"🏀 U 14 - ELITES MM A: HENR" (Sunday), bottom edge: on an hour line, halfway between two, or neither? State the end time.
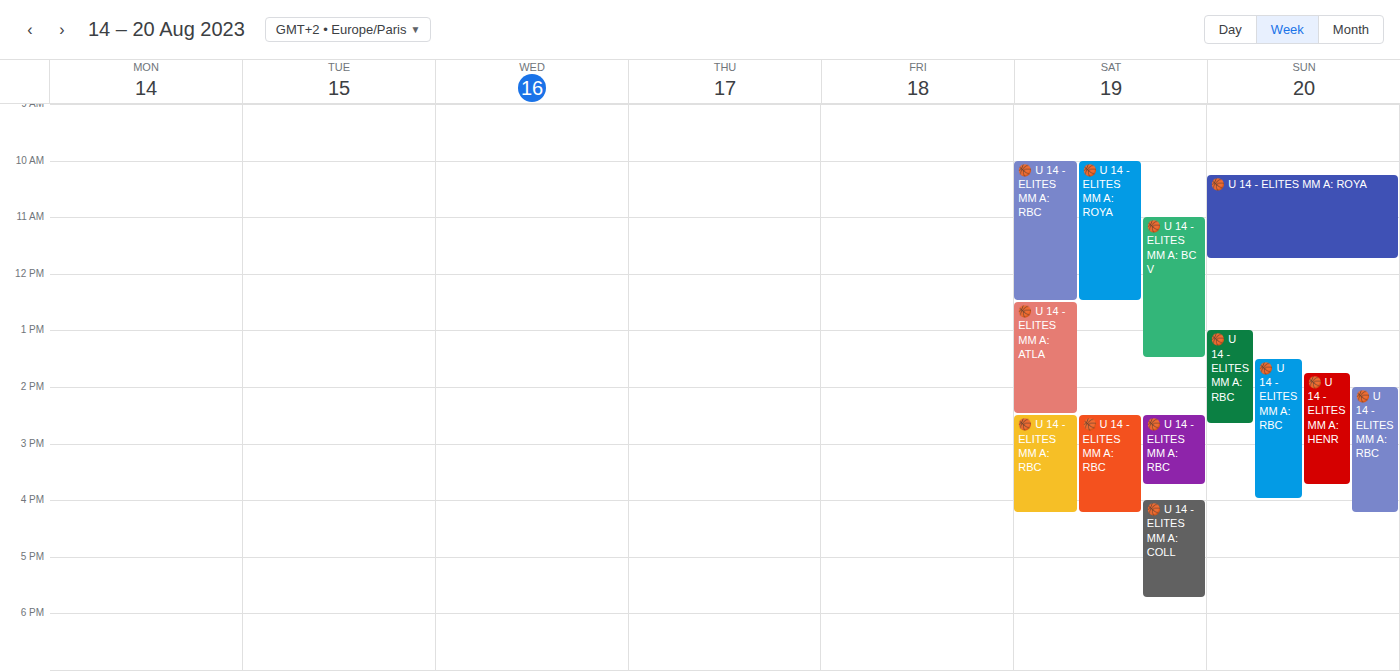
3:45 PM -- neither: three quarters of the way from the 3 PM line to the 4 PM line.